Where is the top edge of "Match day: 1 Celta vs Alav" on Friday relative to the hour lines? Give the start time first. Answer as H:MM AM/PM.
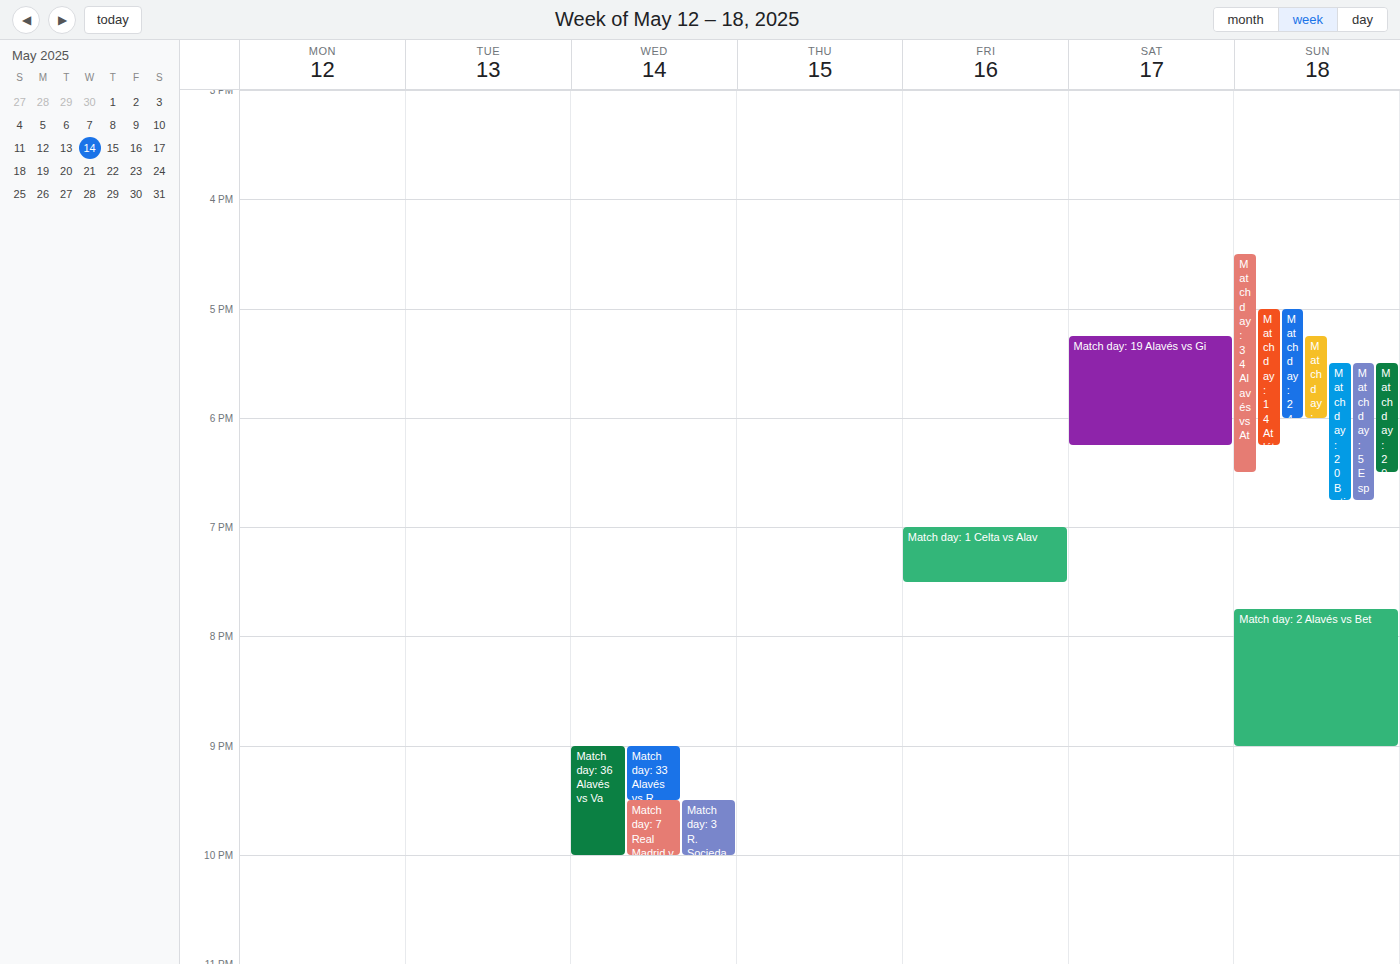
7:00 PM -- exactly on the 7 PM line.